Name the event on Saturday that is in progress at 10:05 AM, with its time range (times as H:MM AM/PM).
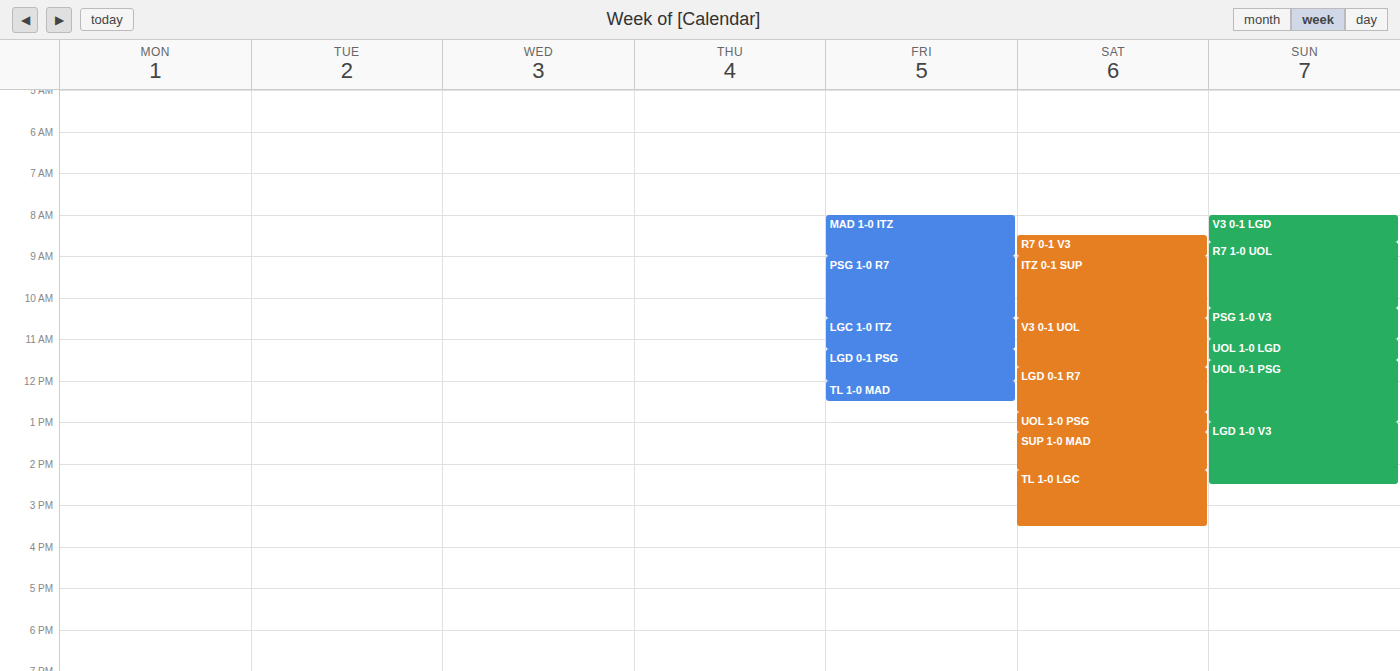
"ITZ 0-1 SUP", 9:00 AM to 10:30 AM